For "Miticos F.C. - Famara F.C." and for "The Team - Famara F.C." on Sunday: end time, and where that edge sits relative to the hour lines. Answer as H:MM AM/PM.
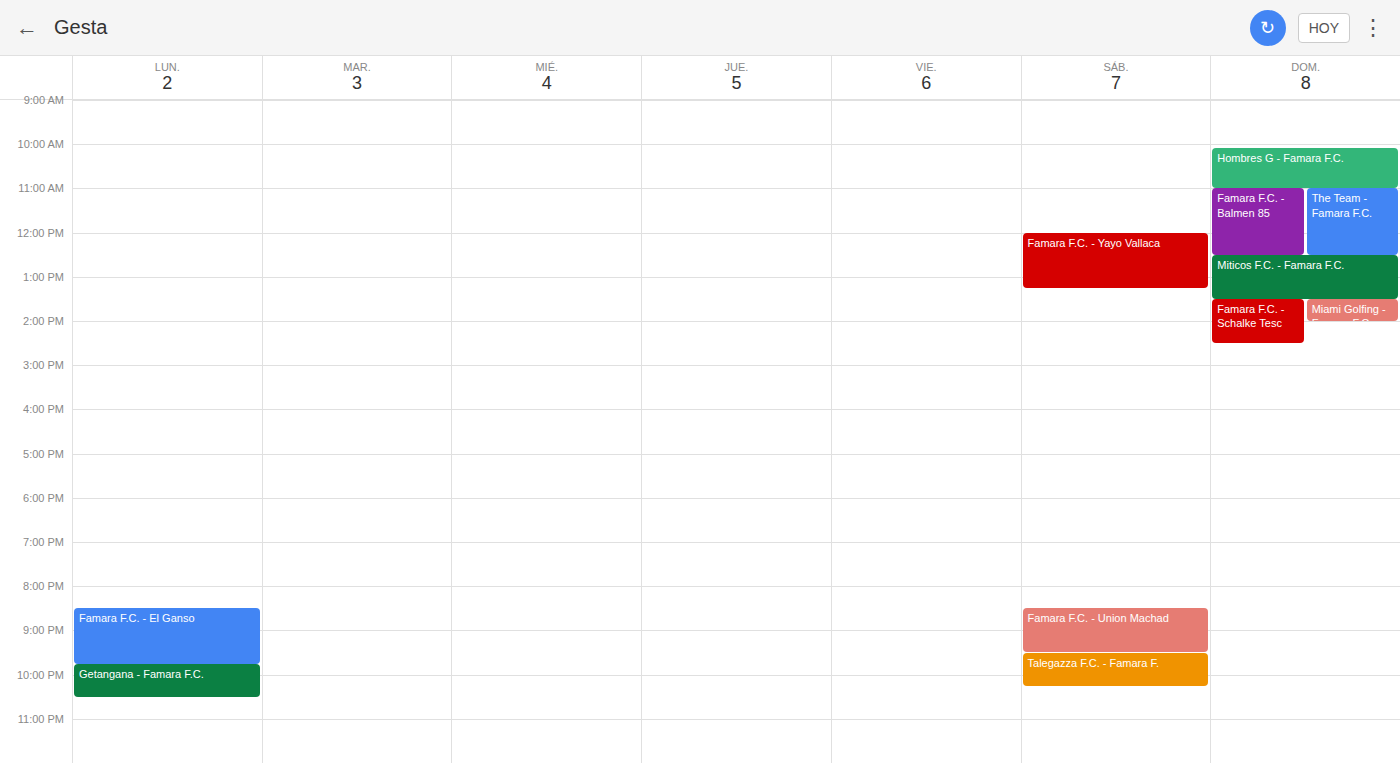
"Miticos F.C. - Famara F.C.": 1:30 PM, halfway between the 1 PM and 2 PM lines. "The Team - Famara F.C.": 12:30 PM, halfway between the 12 PM and 1 PM lines.